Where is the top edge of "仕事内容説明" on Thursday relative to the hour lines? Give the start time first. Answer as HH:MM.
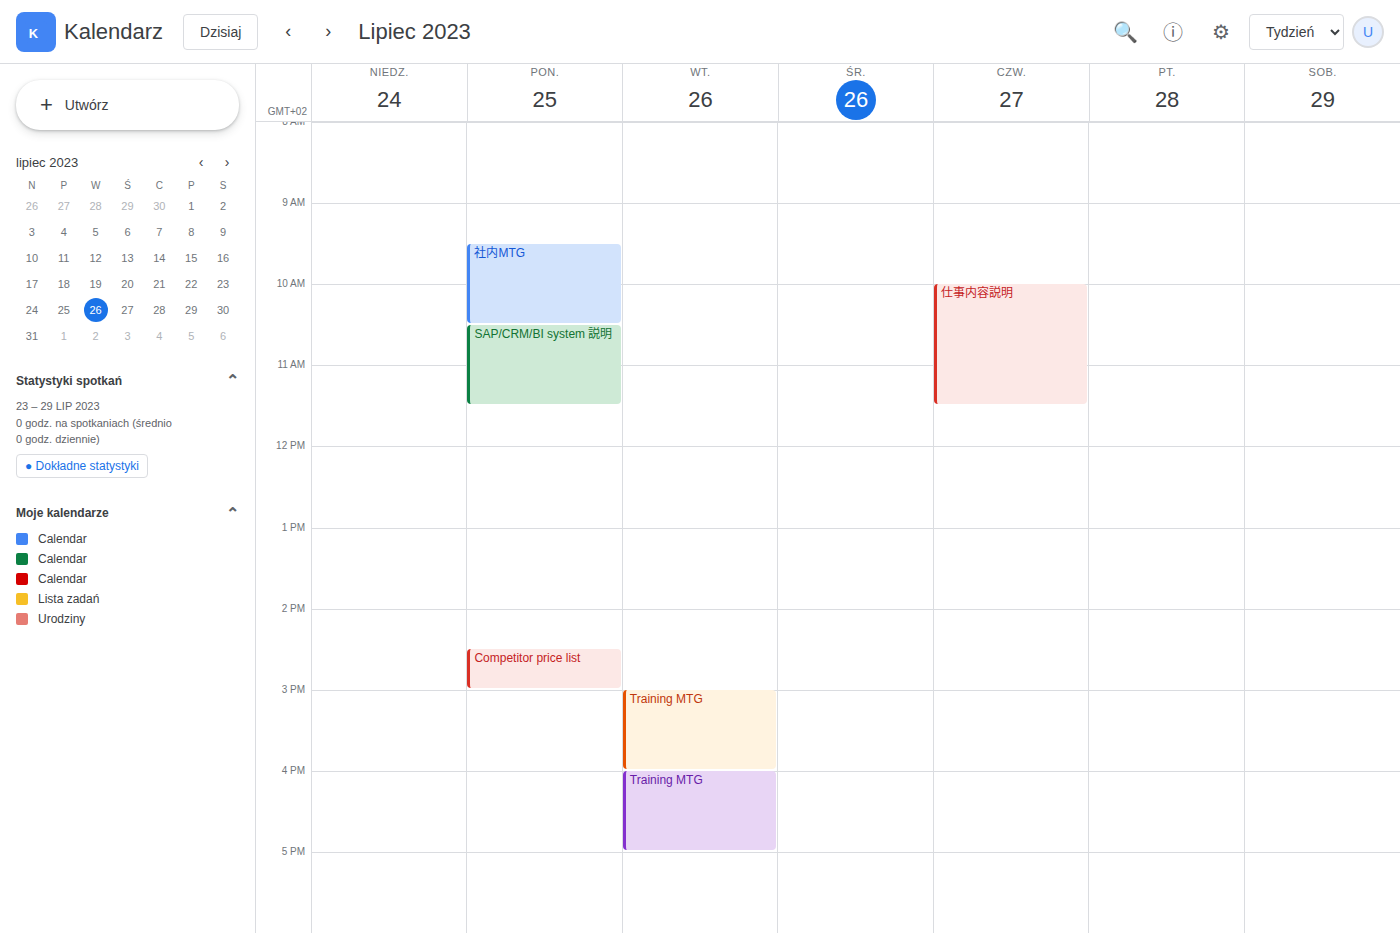
10:00 -- exactly on the 10:00 line.